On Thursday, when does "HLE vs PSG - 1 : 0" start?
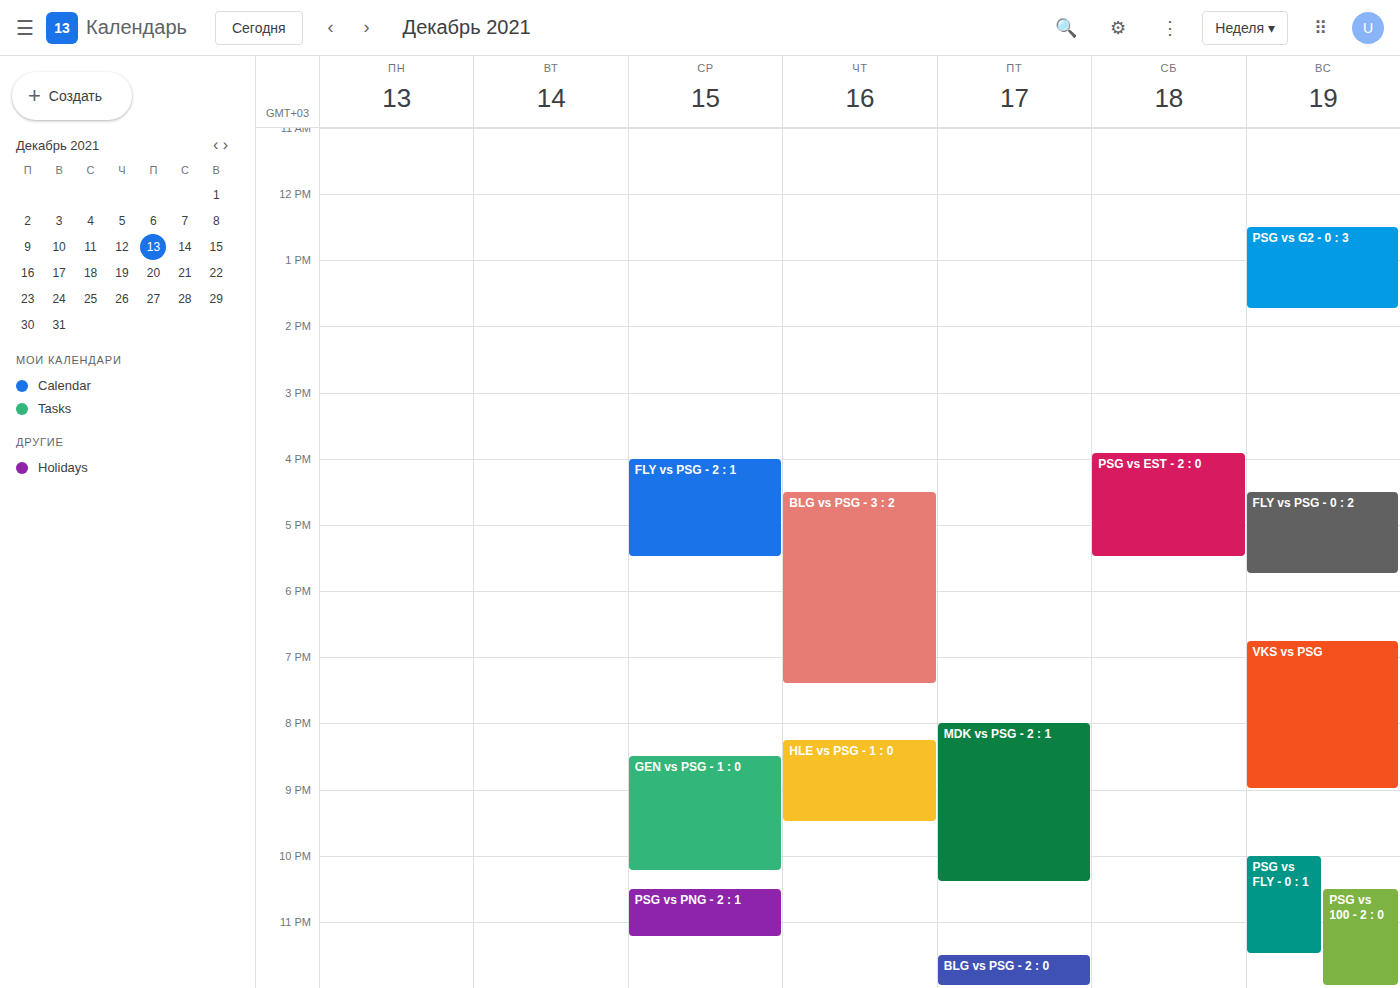
8:15 PM